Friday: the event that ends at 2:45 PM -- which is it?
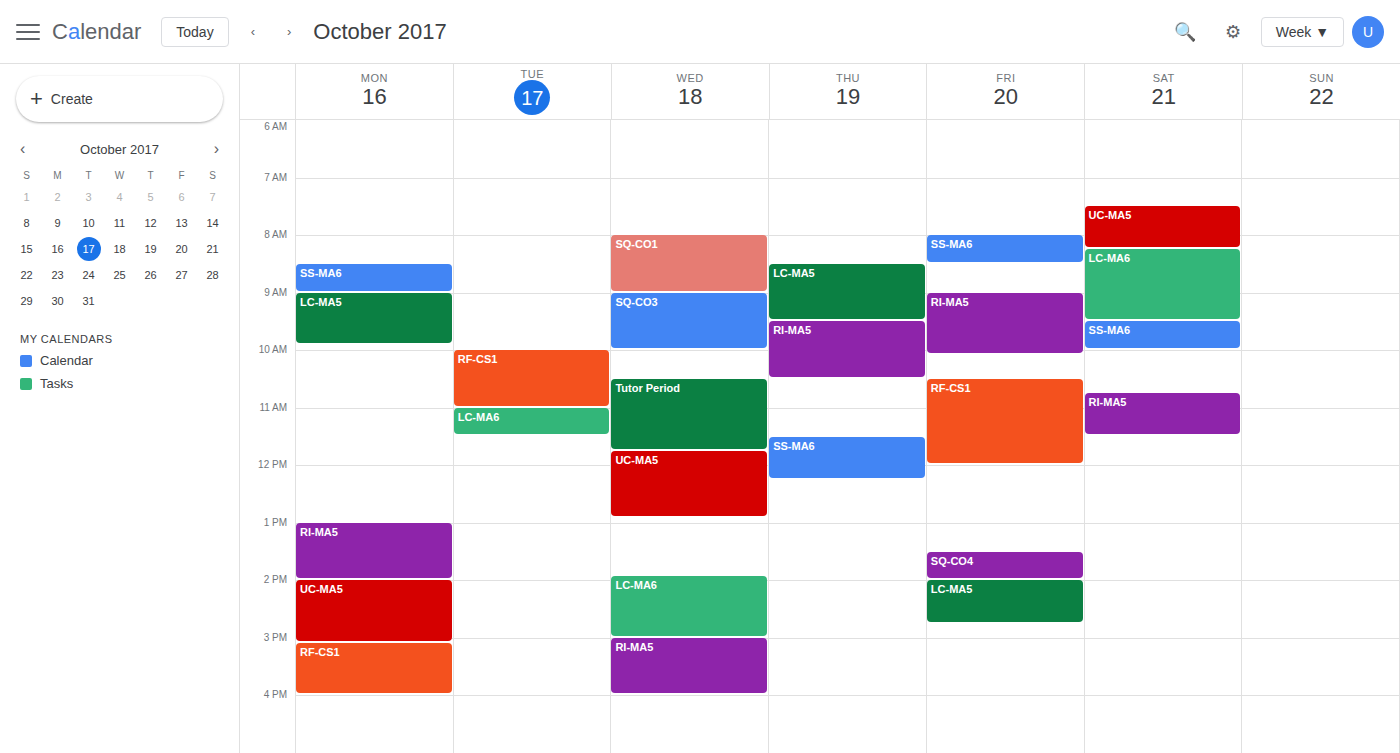
"LC-MA5"